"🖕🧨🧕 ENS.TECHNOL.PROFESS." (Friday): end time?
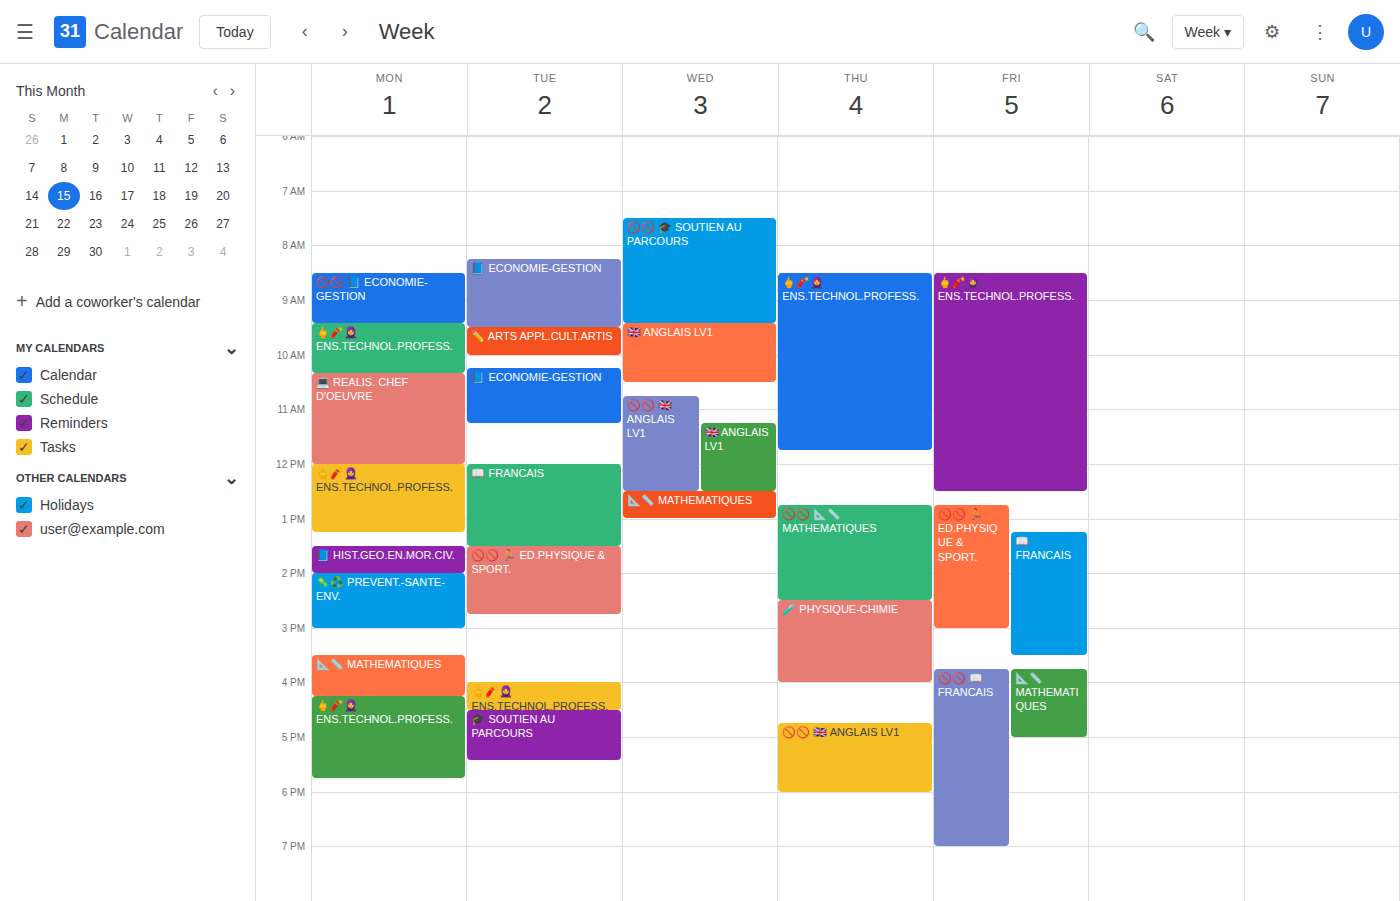
12:30 PM